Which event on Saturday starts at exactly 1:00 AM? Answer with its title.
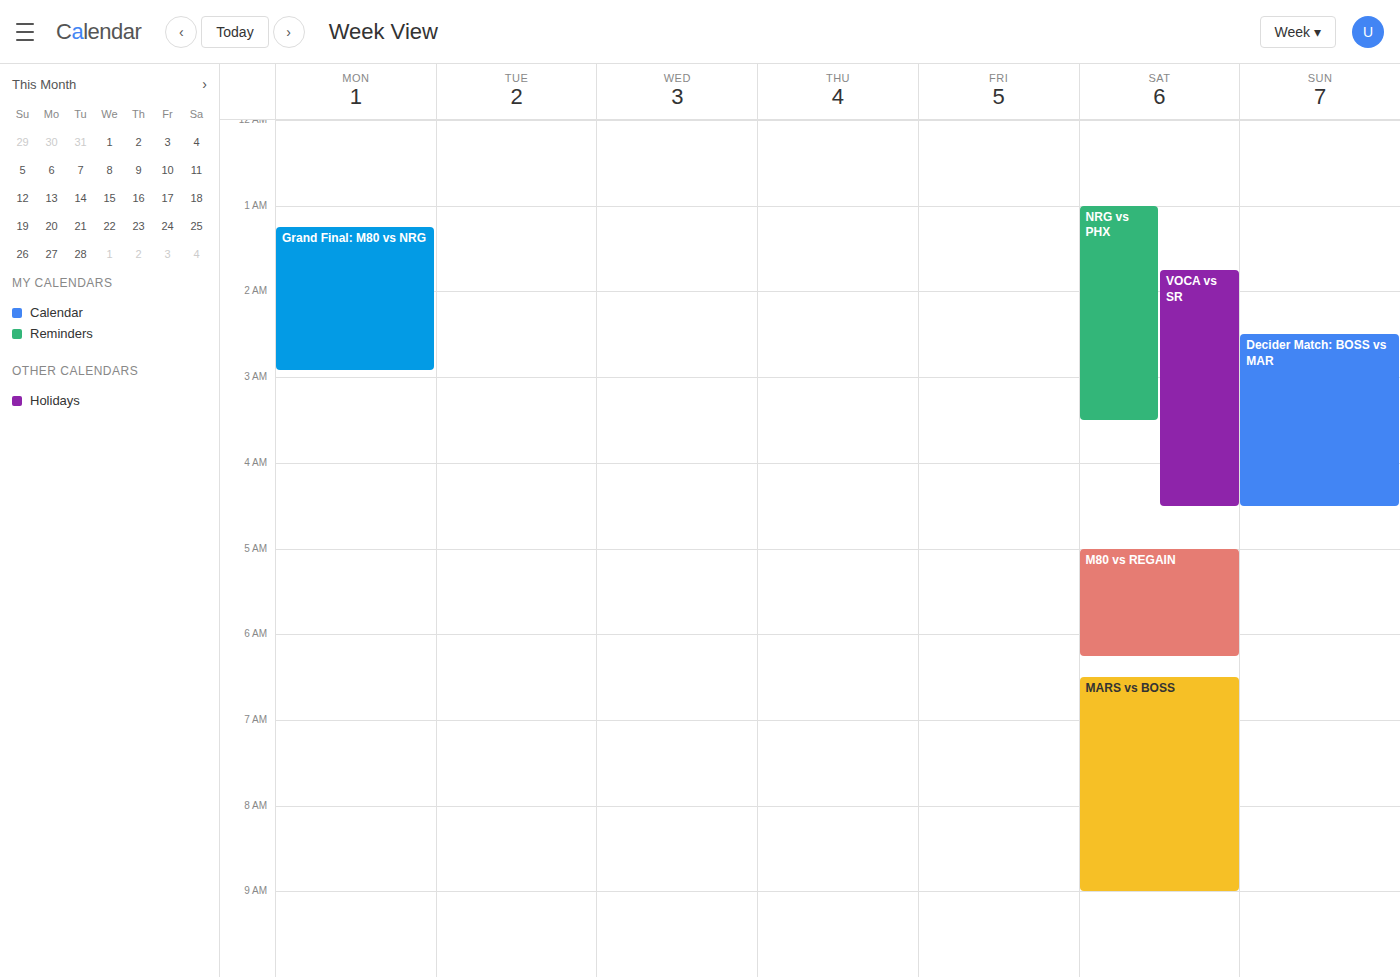
"NRG vs PHX"